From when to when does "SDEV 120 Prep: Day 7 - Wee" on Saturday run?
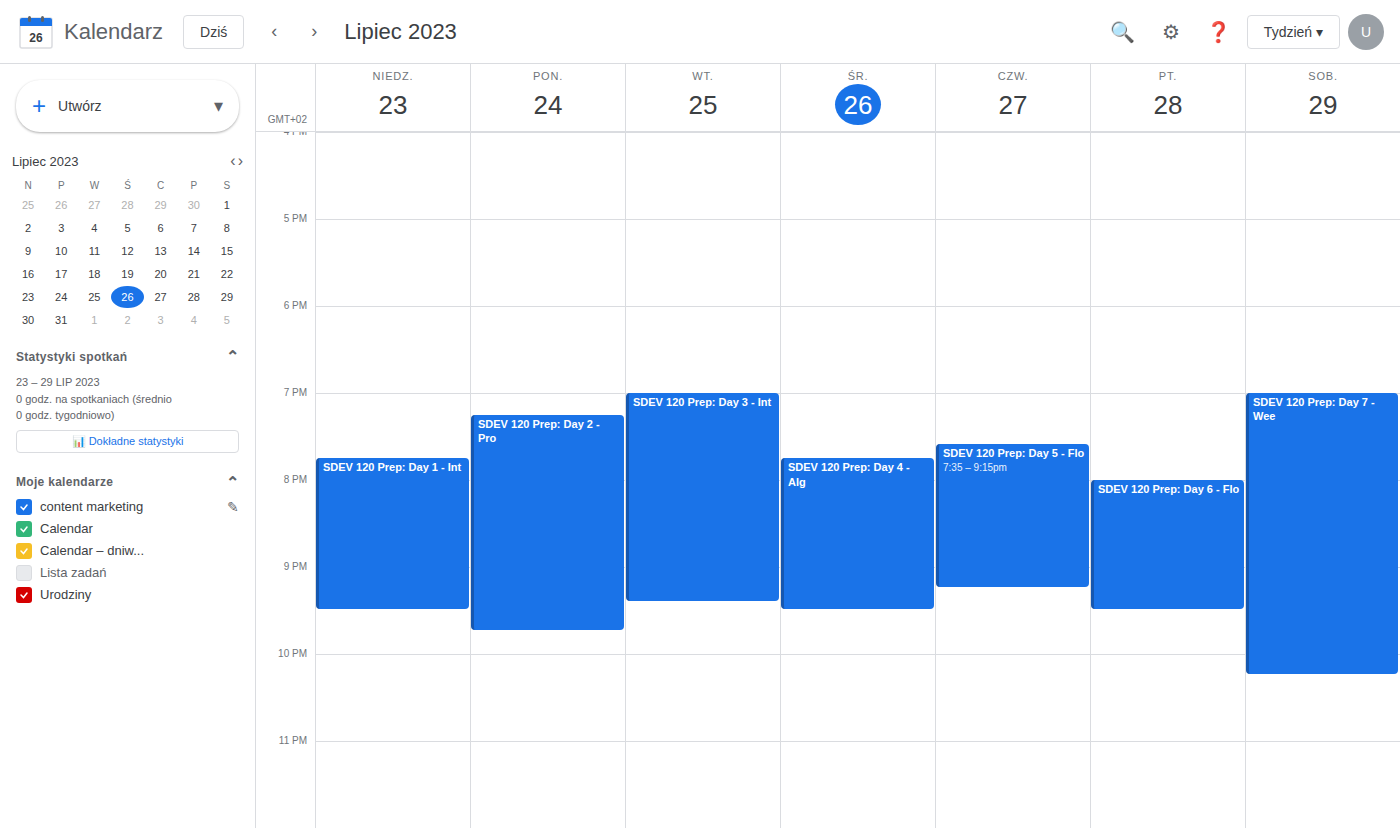
7:00 PM to 10:15 PM